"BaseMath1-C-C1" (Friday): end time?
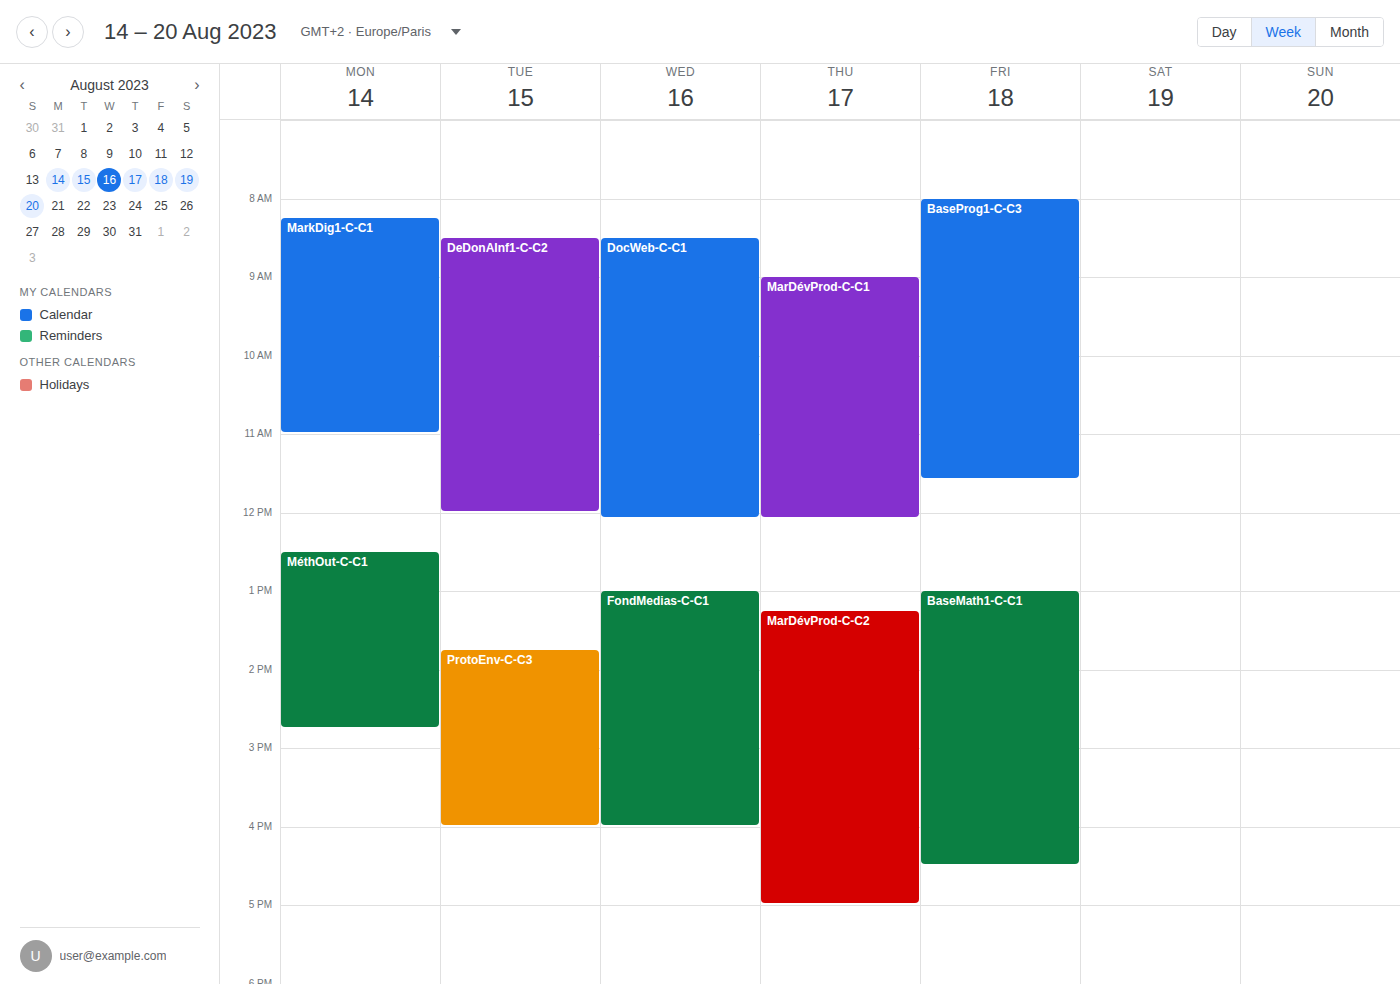
4:30 PM